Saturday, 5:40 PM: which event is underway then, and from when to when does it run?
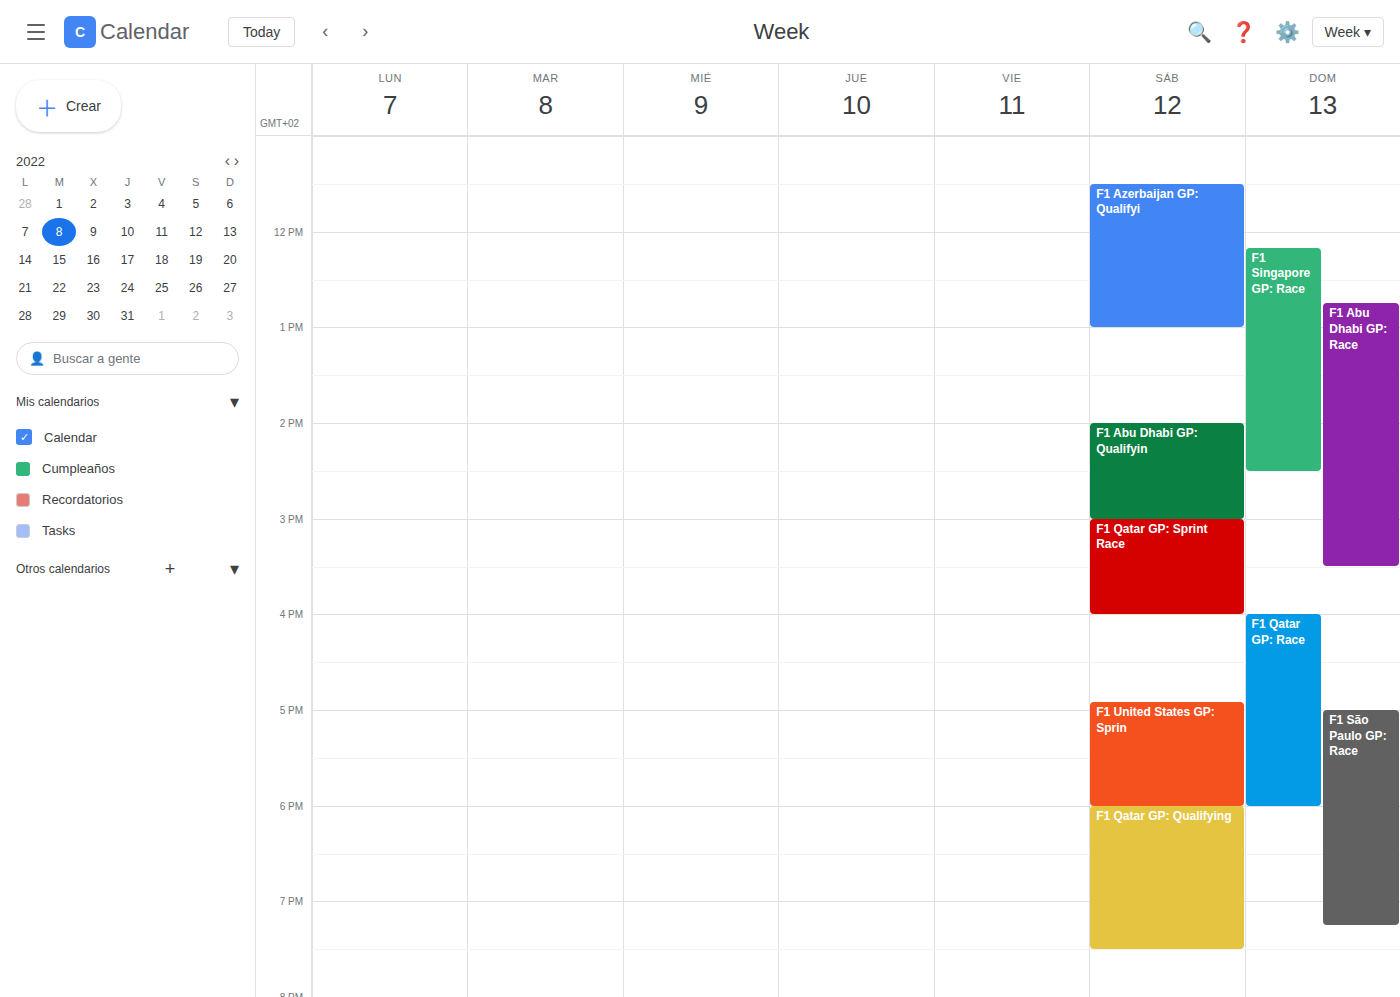
"F1 United States GP: Sprin", 4:55 PM to 6:00 PM